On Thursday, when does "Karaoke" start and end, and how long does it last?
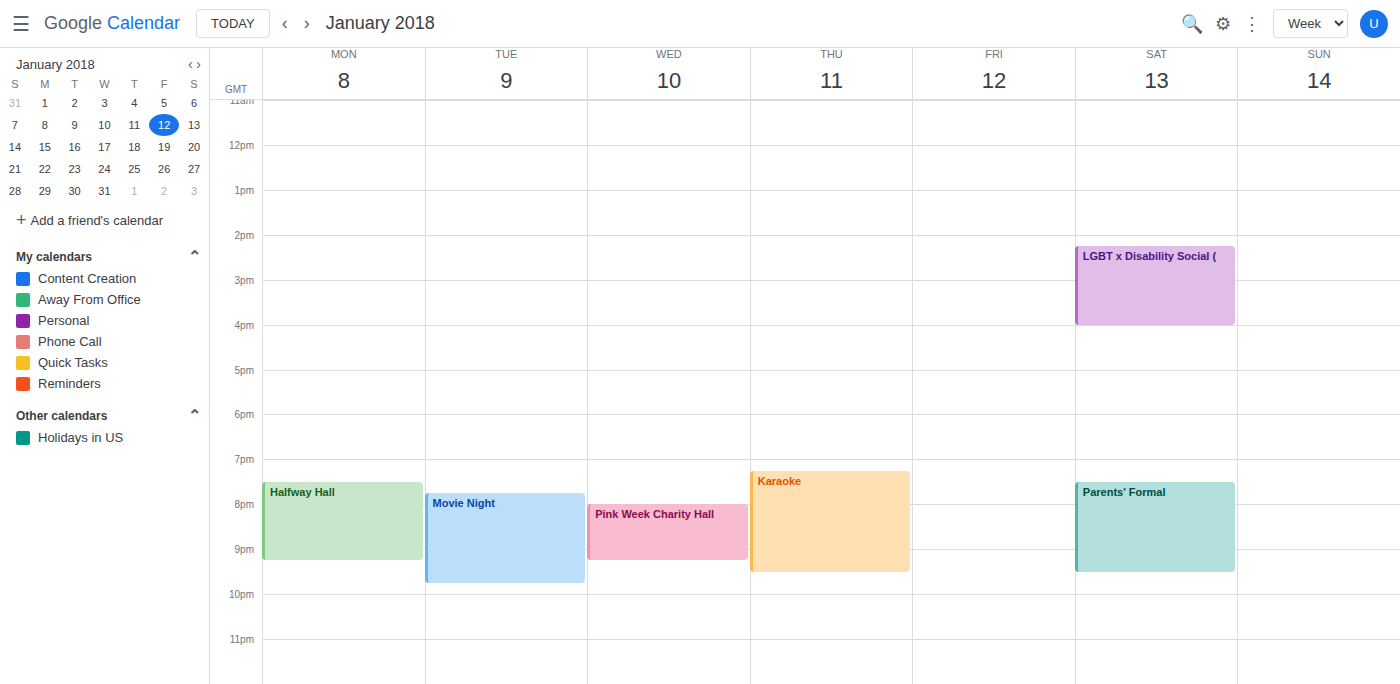
7:15 PM to 9:30 PM, 2 hours 15 minutes